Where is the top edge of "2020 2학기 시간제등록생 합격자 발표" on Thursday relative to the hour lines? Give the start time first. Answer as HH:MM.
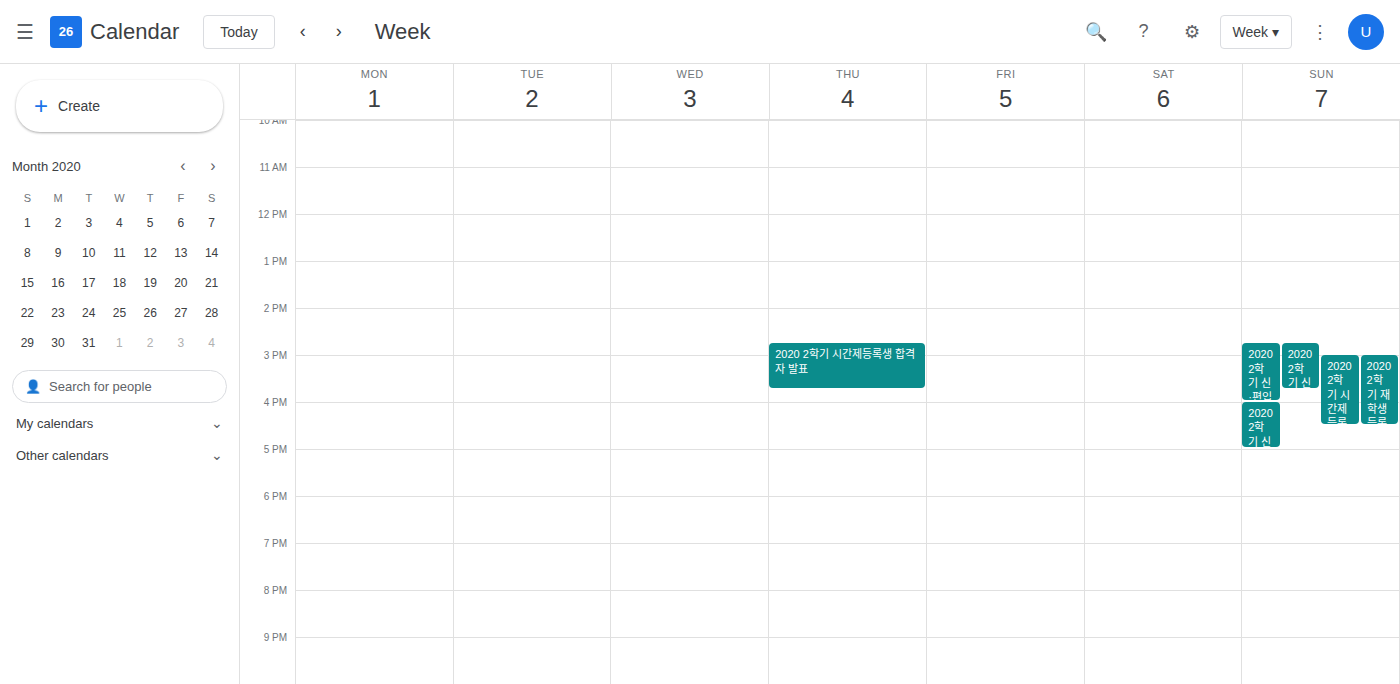
14:45 -- neither: three quarters of the way from the 14:00 line to the 15:00 line.